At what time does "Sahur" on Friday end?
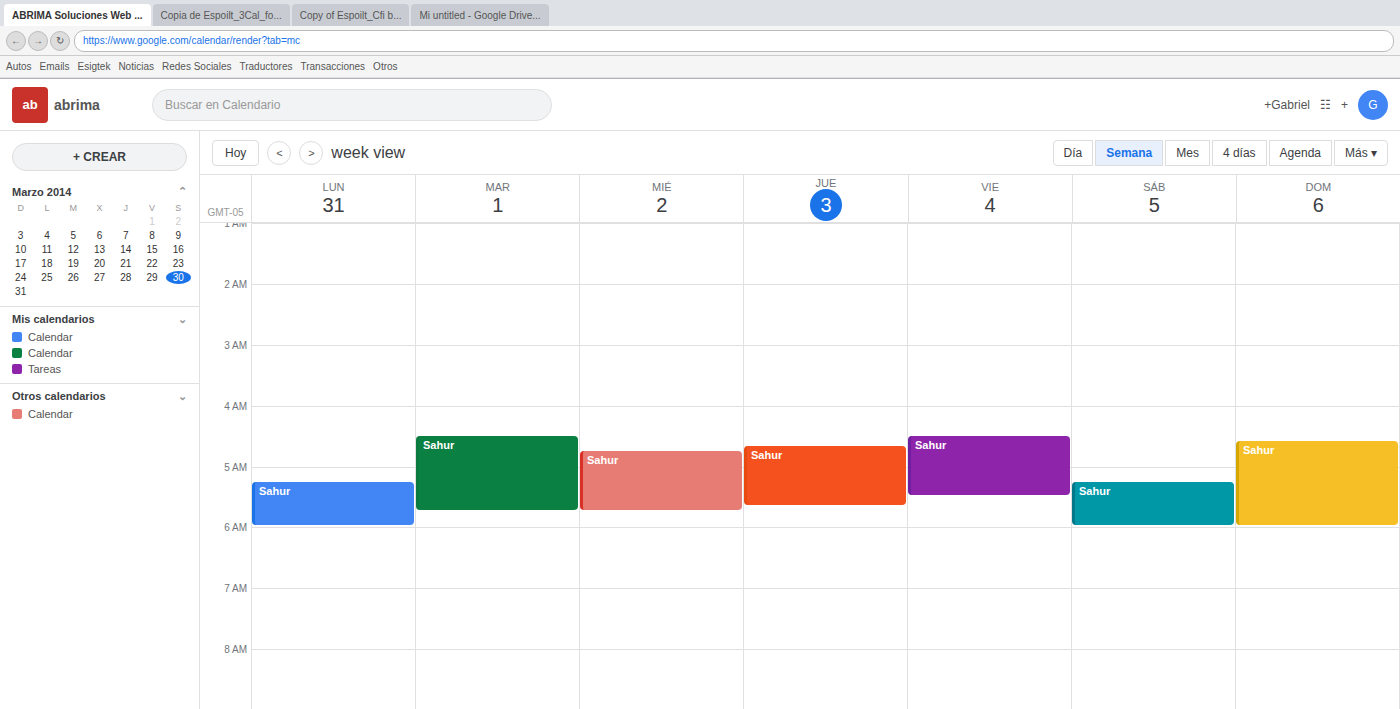
5:30 AM